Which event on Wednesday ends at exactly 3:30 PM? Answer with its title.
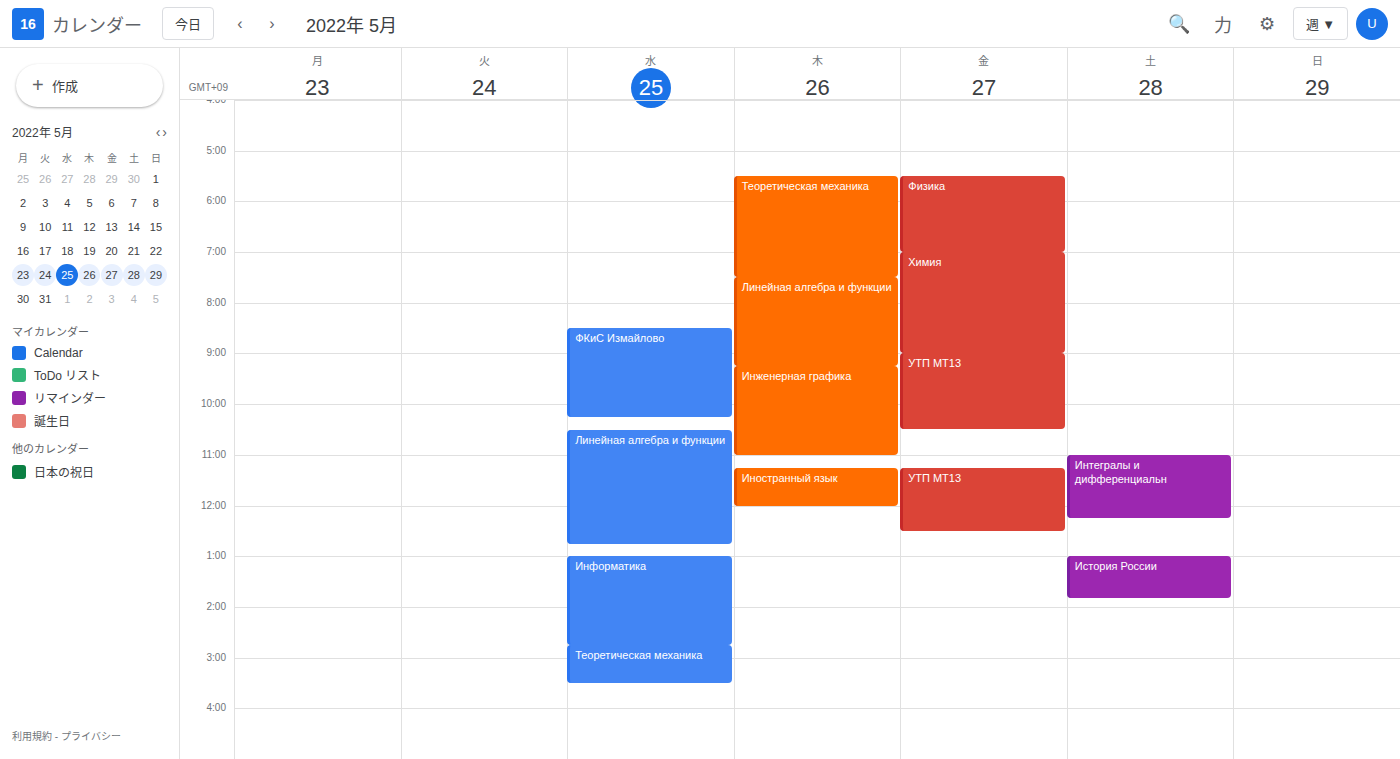
"Теоретическая механика"